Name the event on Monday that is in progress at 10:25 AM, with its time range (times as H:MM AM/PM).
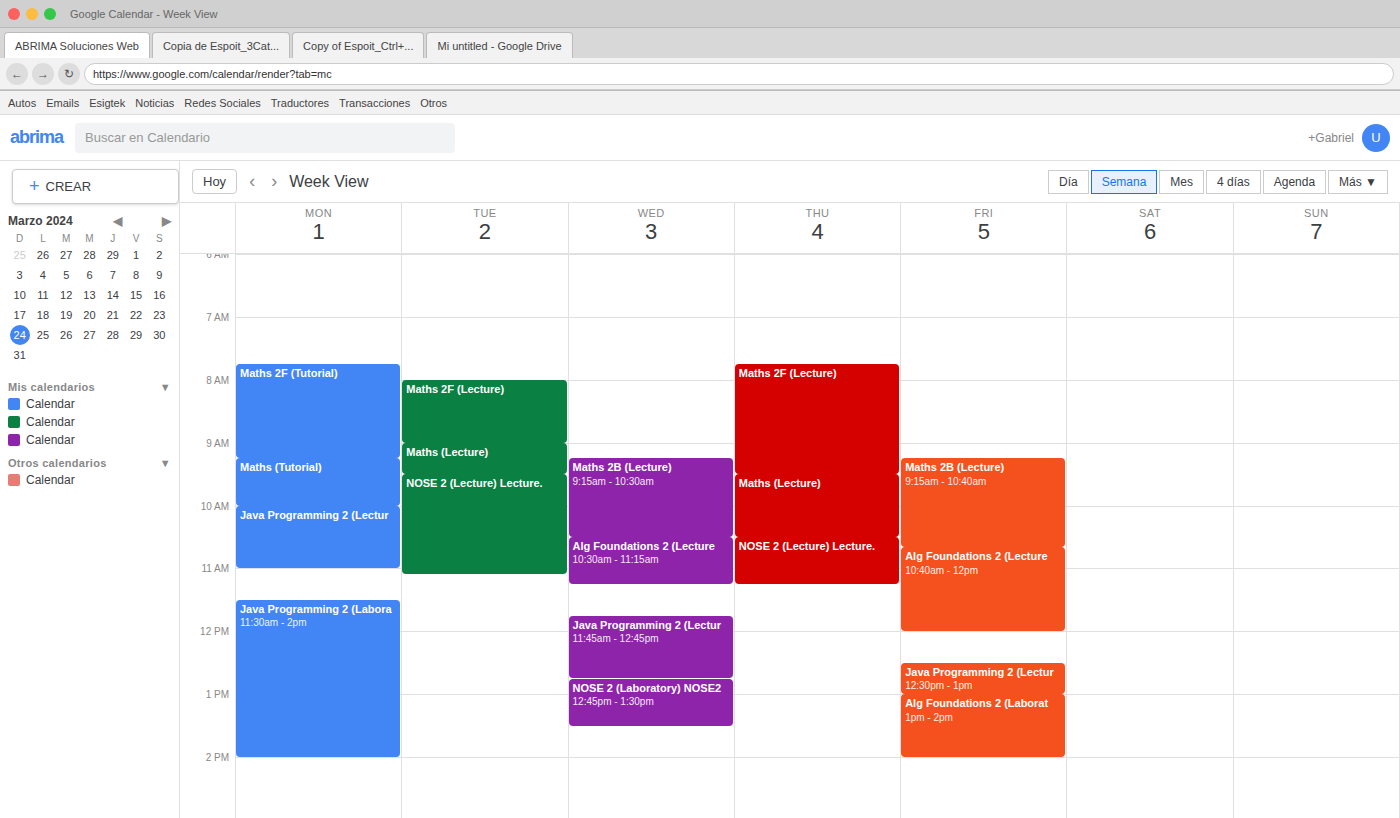
"Java Programming 2 (Lectur", 10:00 AM to 11:00 AM